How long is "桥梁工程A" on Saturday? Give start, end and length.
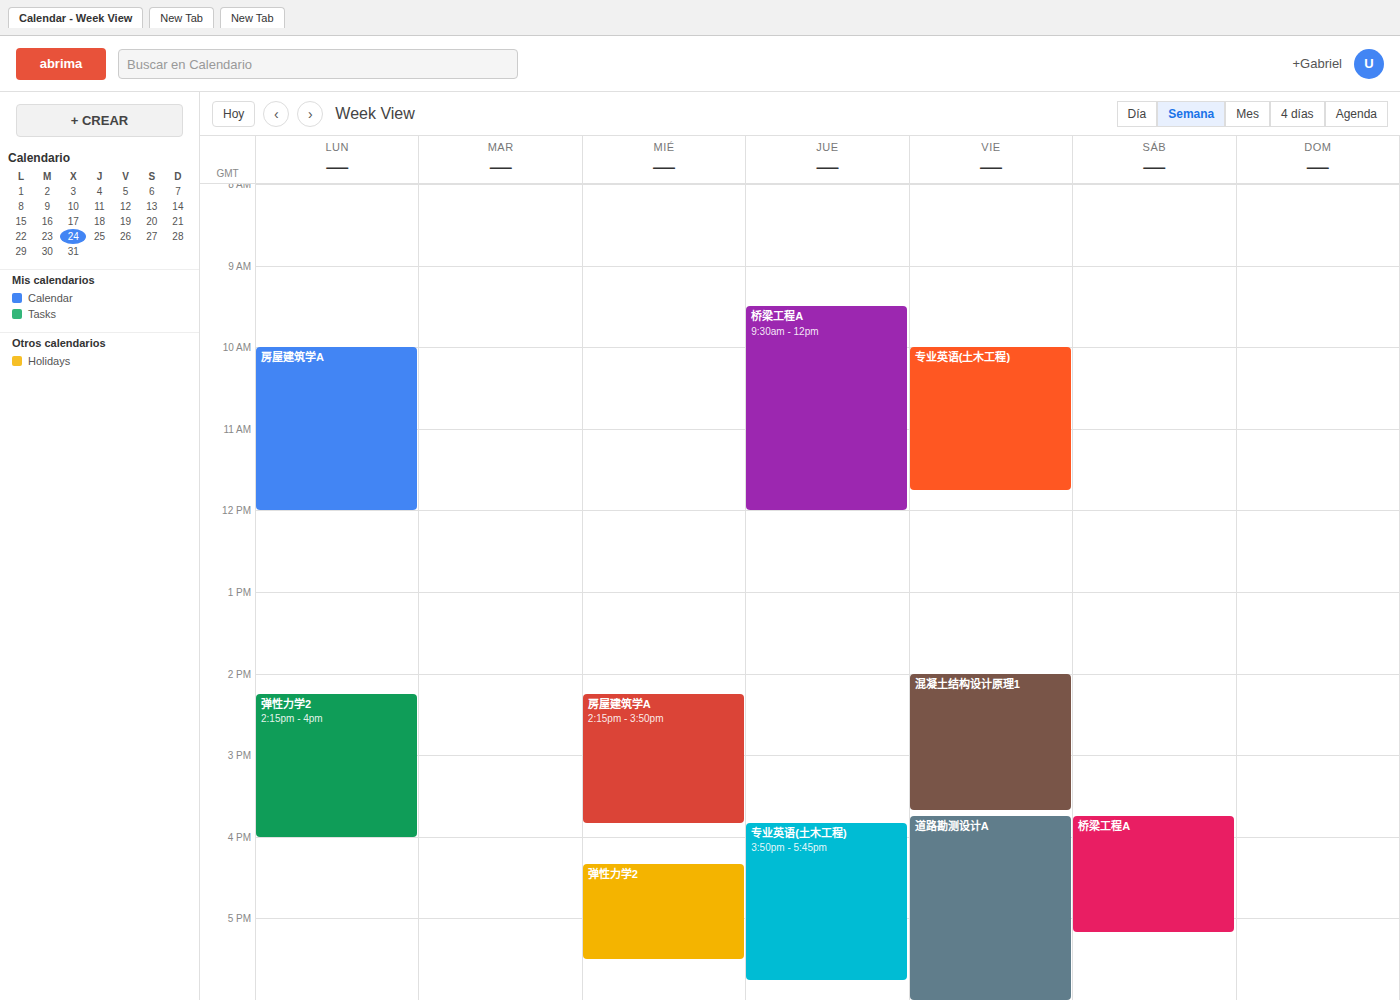
3:45 PM to 5:10 PM, 1 hour 25 minutes